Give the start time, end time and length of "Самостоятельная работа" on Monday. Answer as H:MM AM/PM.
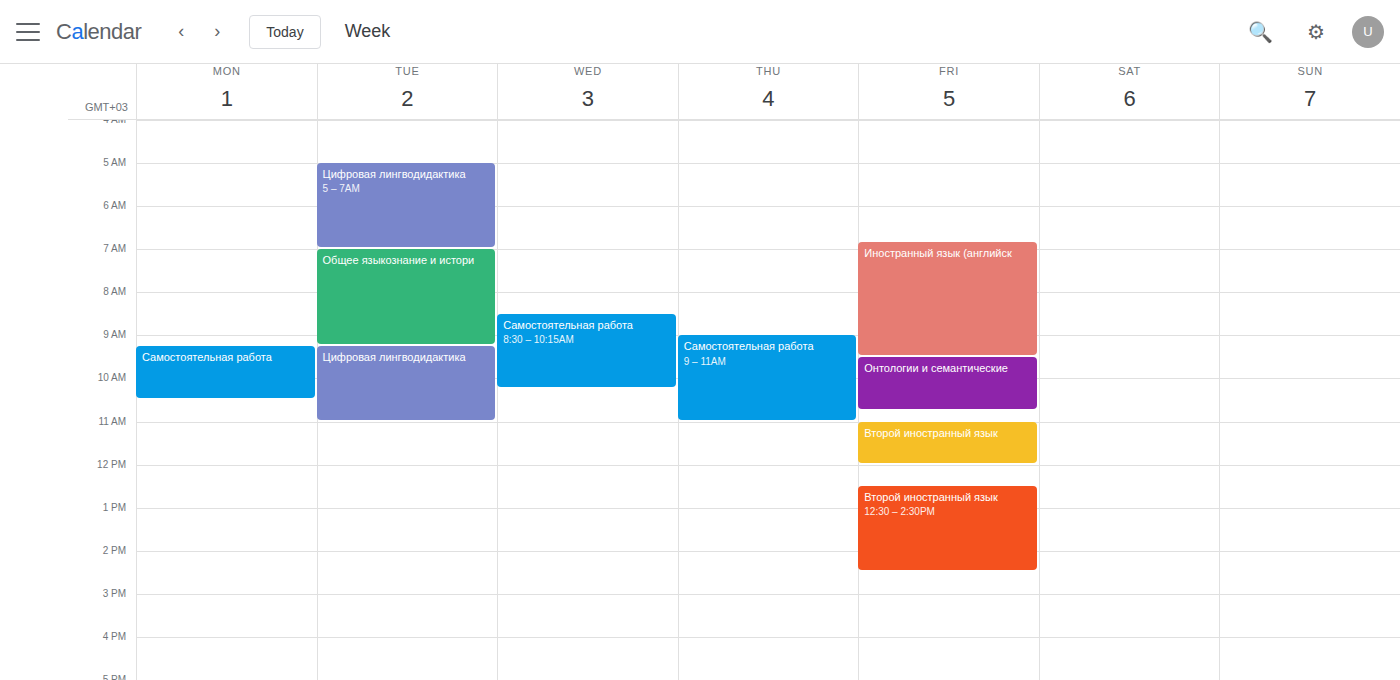
9:15 AM to 10:30 AM, 1 hour 15 minutes